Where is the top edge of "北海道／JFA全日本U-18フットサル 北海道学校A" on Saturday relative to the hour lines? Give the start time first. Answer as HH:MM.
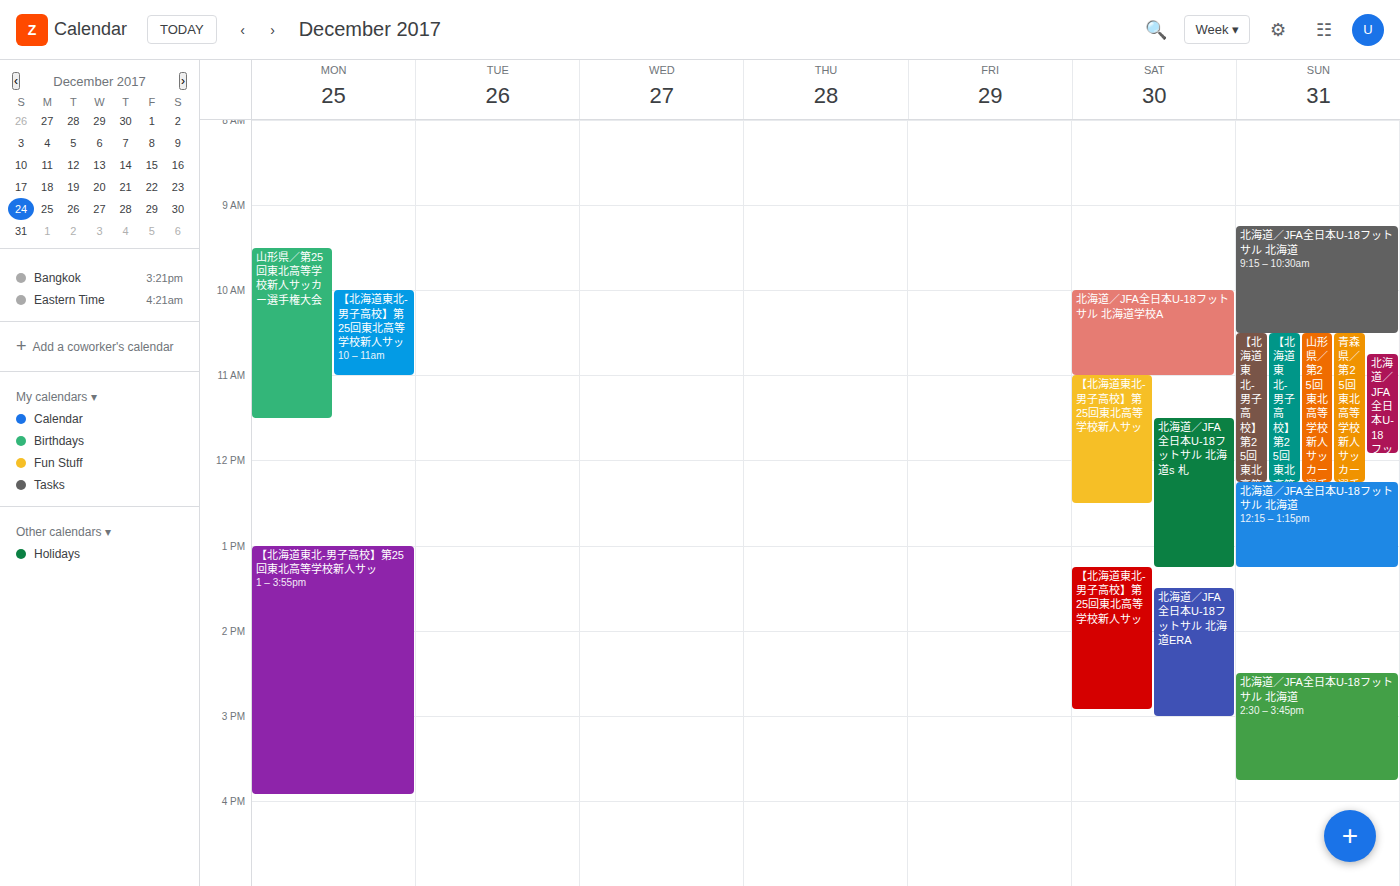
10:00 -- exactly on the 10:00 line.